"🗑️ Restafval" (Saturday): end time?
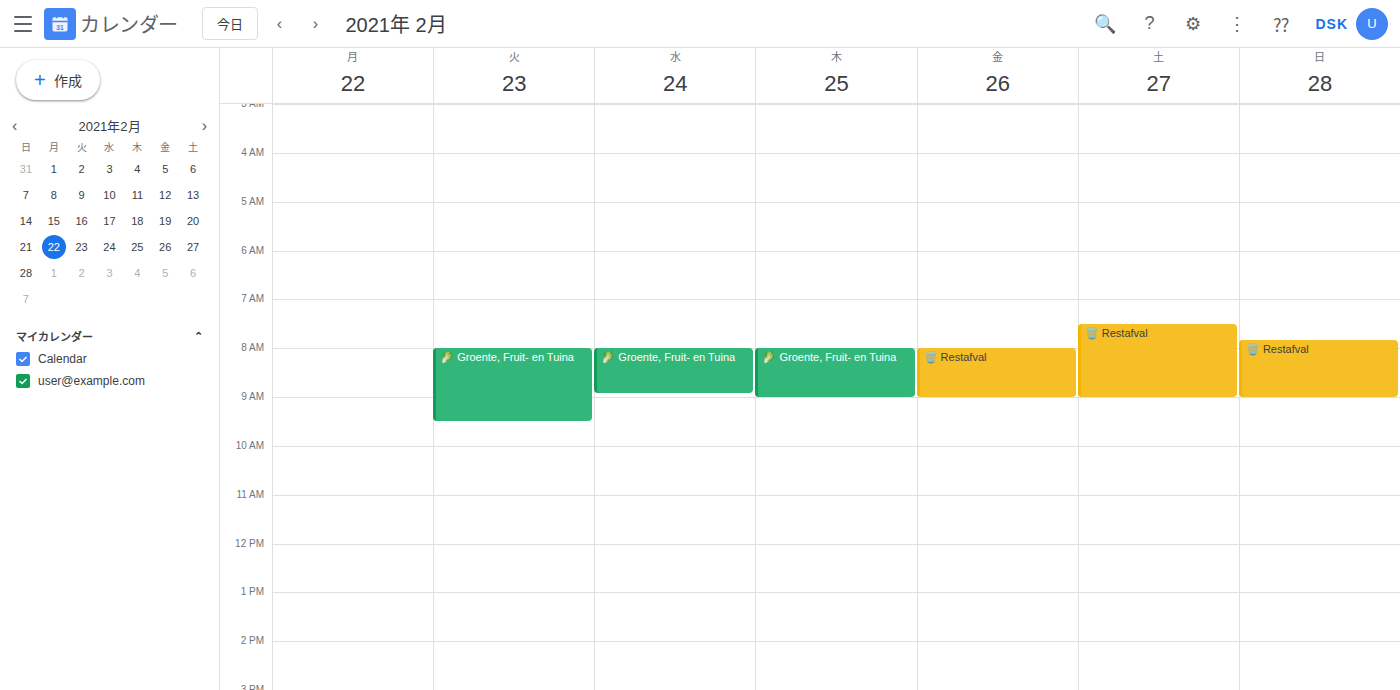
9:00 AM